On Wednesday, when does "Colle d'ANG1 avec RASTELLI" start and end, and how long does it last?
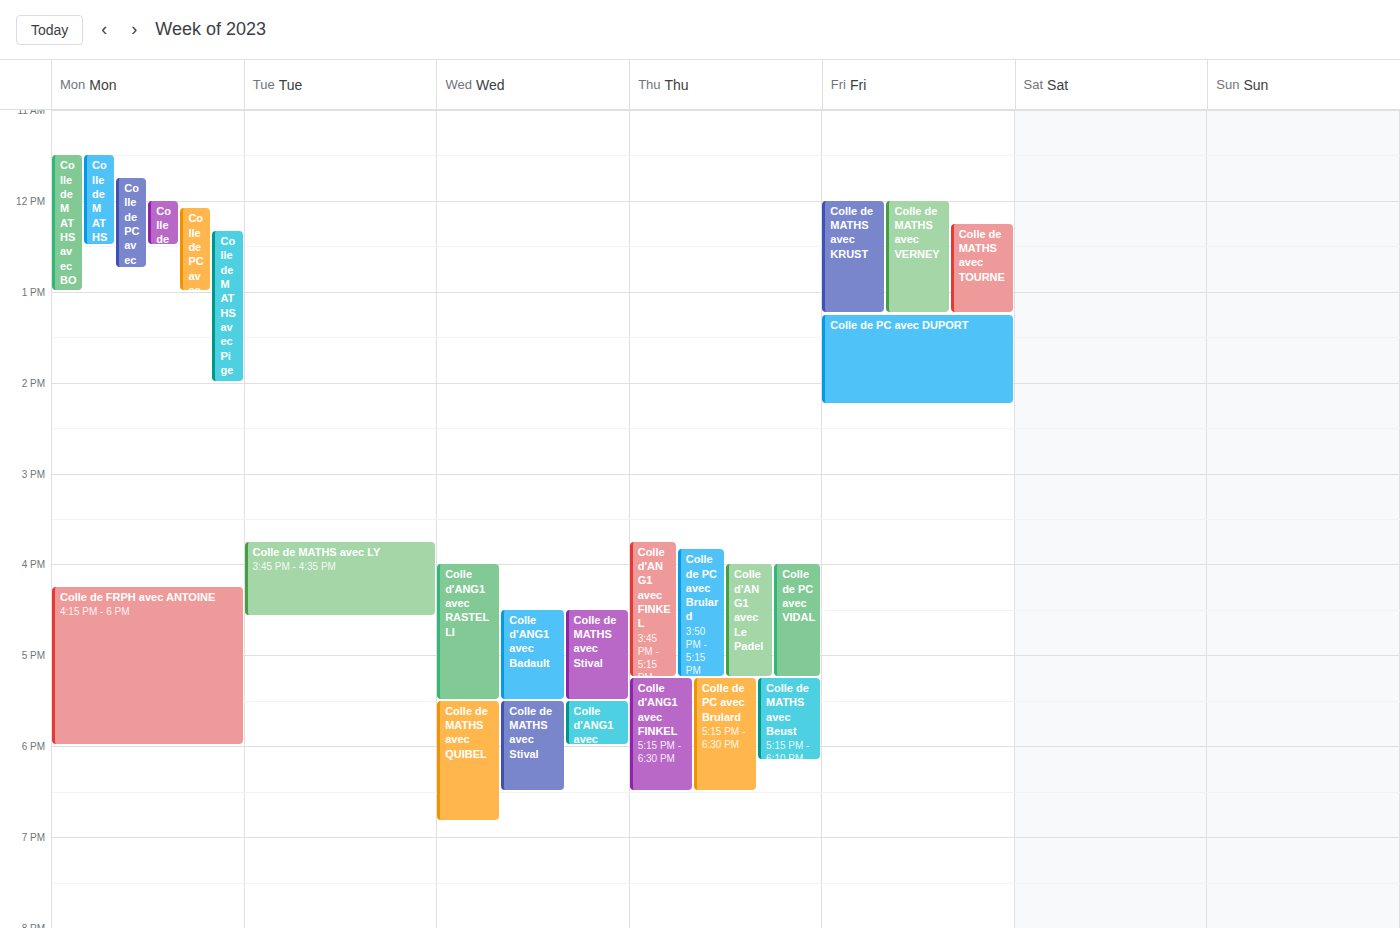
4:00 PM to 5:30 PM, 1 hour 30 minutes